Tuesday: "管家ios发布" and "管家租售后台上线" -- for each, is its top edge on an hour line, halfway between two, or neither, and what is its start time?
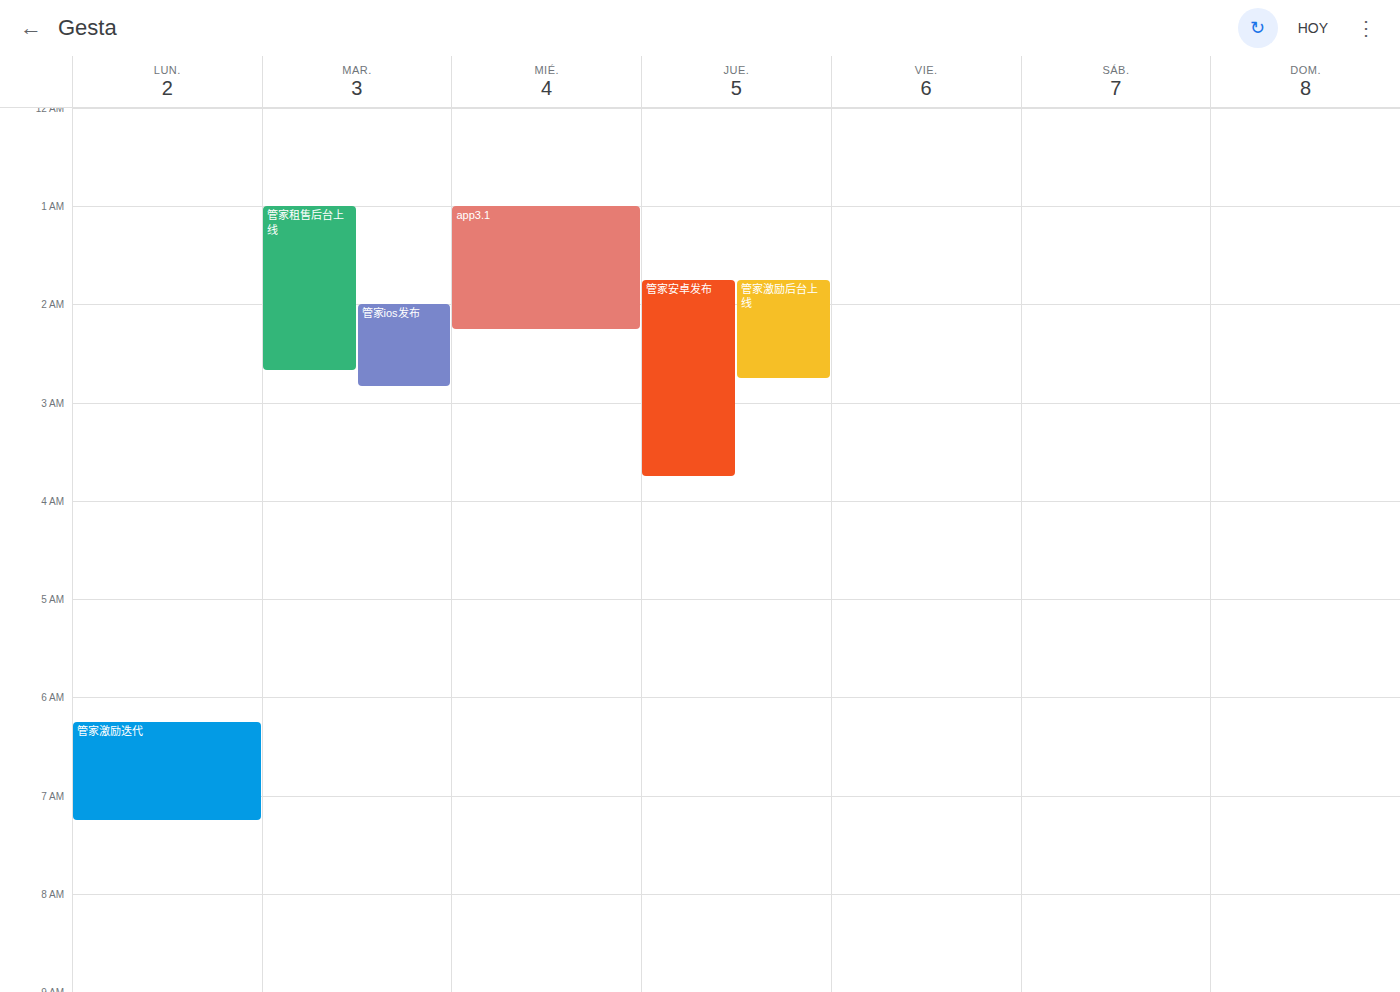
"管家ios发布": 02:00, exactly on the 02:00 line. "管家租售后台上线": 01:00, exactly on the 01:00 line.